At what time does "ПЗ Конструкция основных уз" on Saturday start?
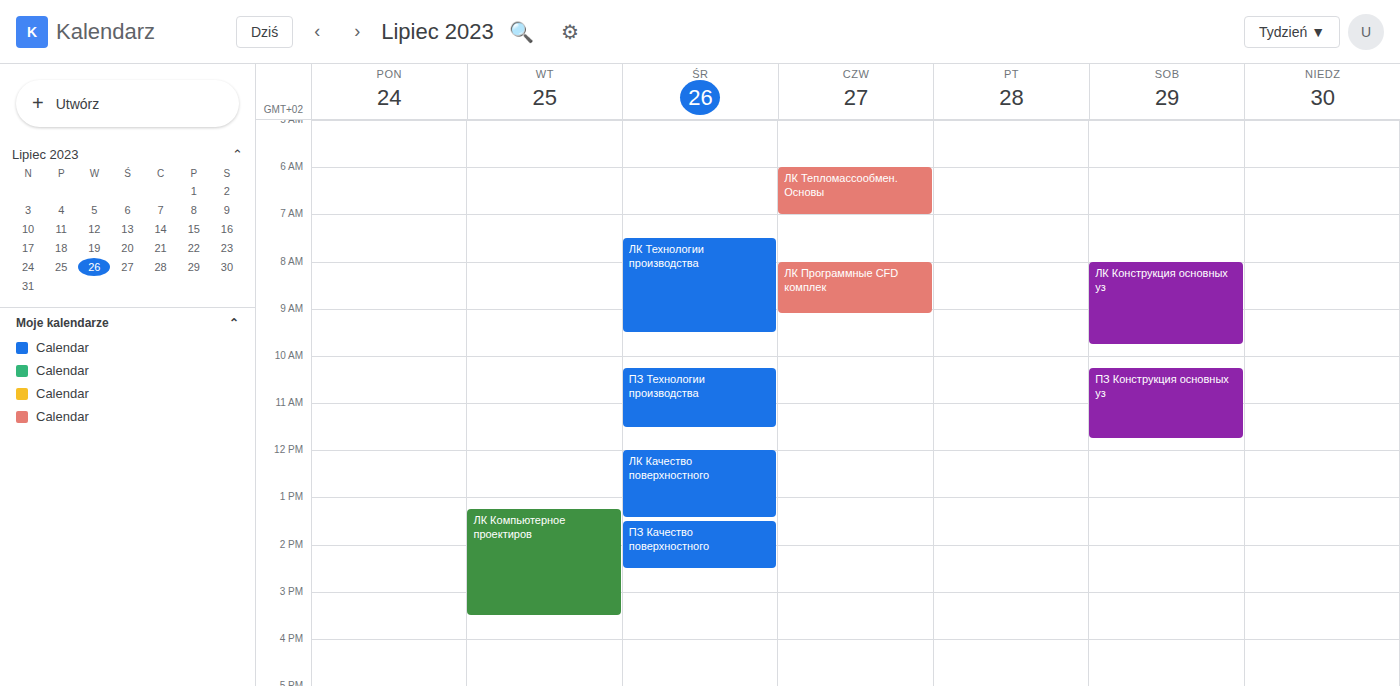
10:15 AM